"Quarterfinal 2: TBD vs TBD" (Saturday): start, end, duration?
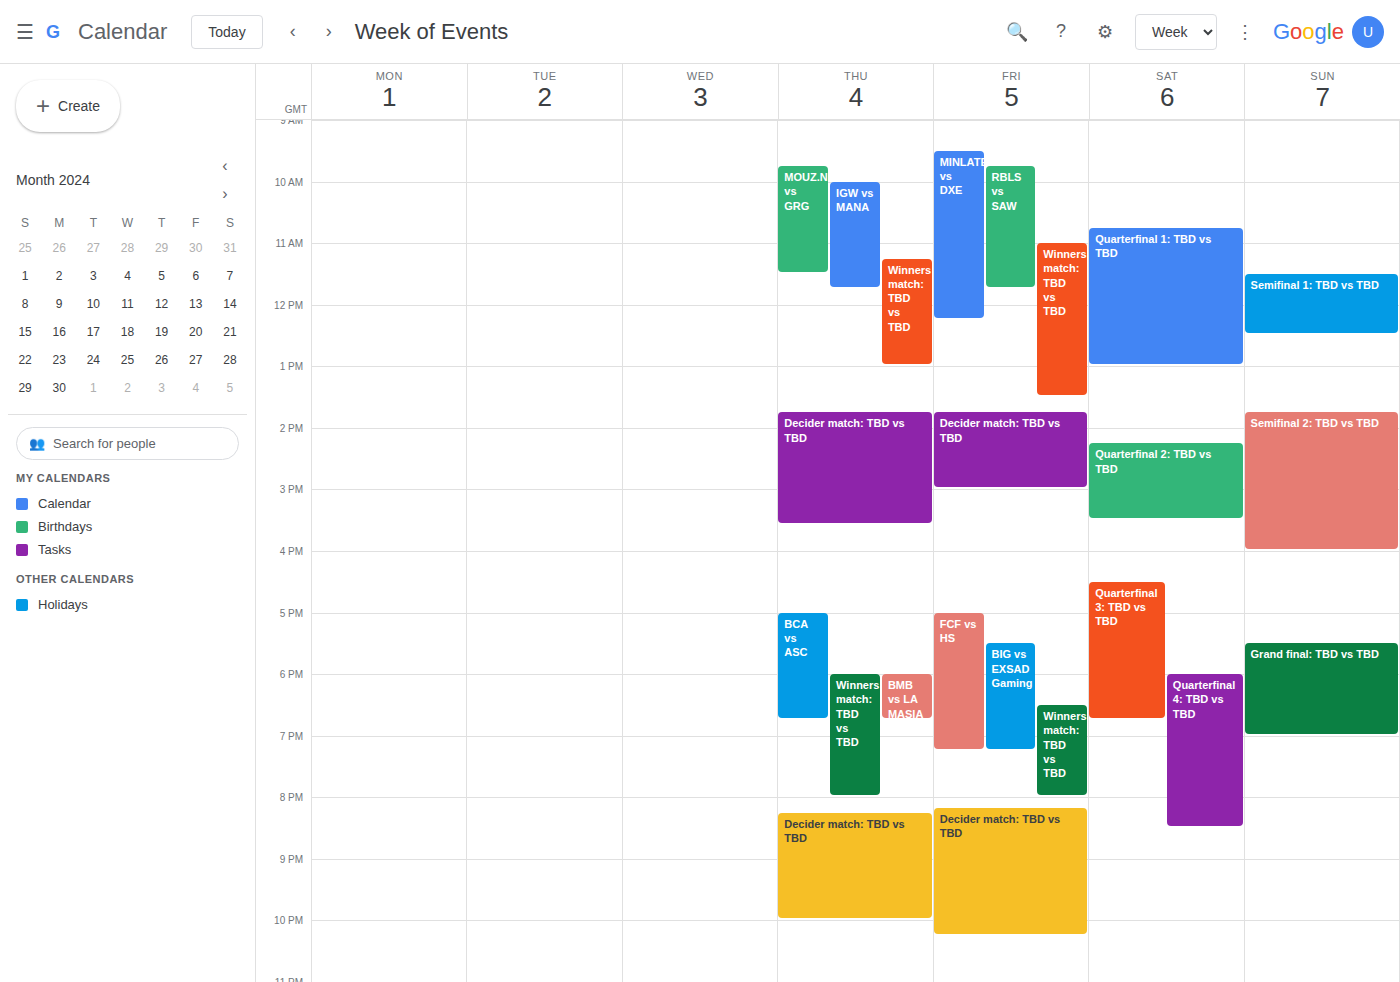
2:15 PM to 3:30 PM, 1 hour 15 minutes